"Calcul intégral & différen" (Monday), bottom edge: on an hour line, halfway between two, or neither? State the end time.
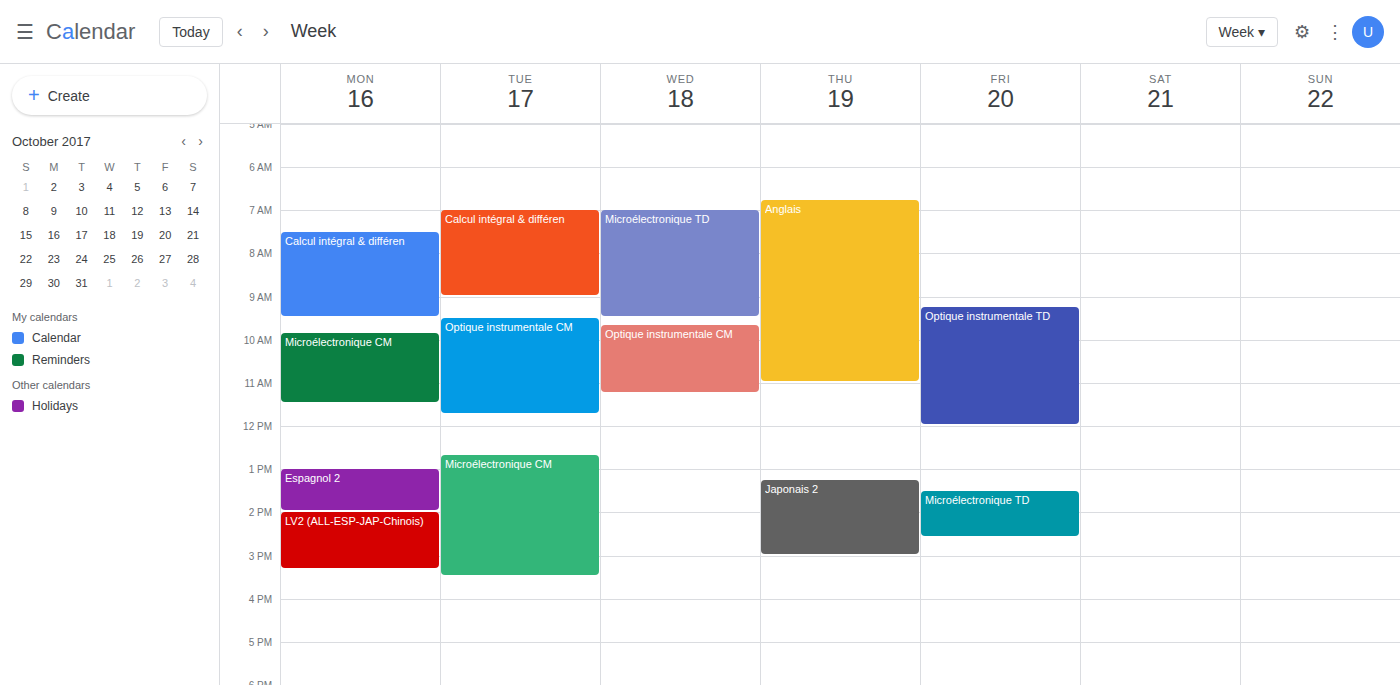
9:30 AM -- halfway between the 9 AM and 10 AM lines.